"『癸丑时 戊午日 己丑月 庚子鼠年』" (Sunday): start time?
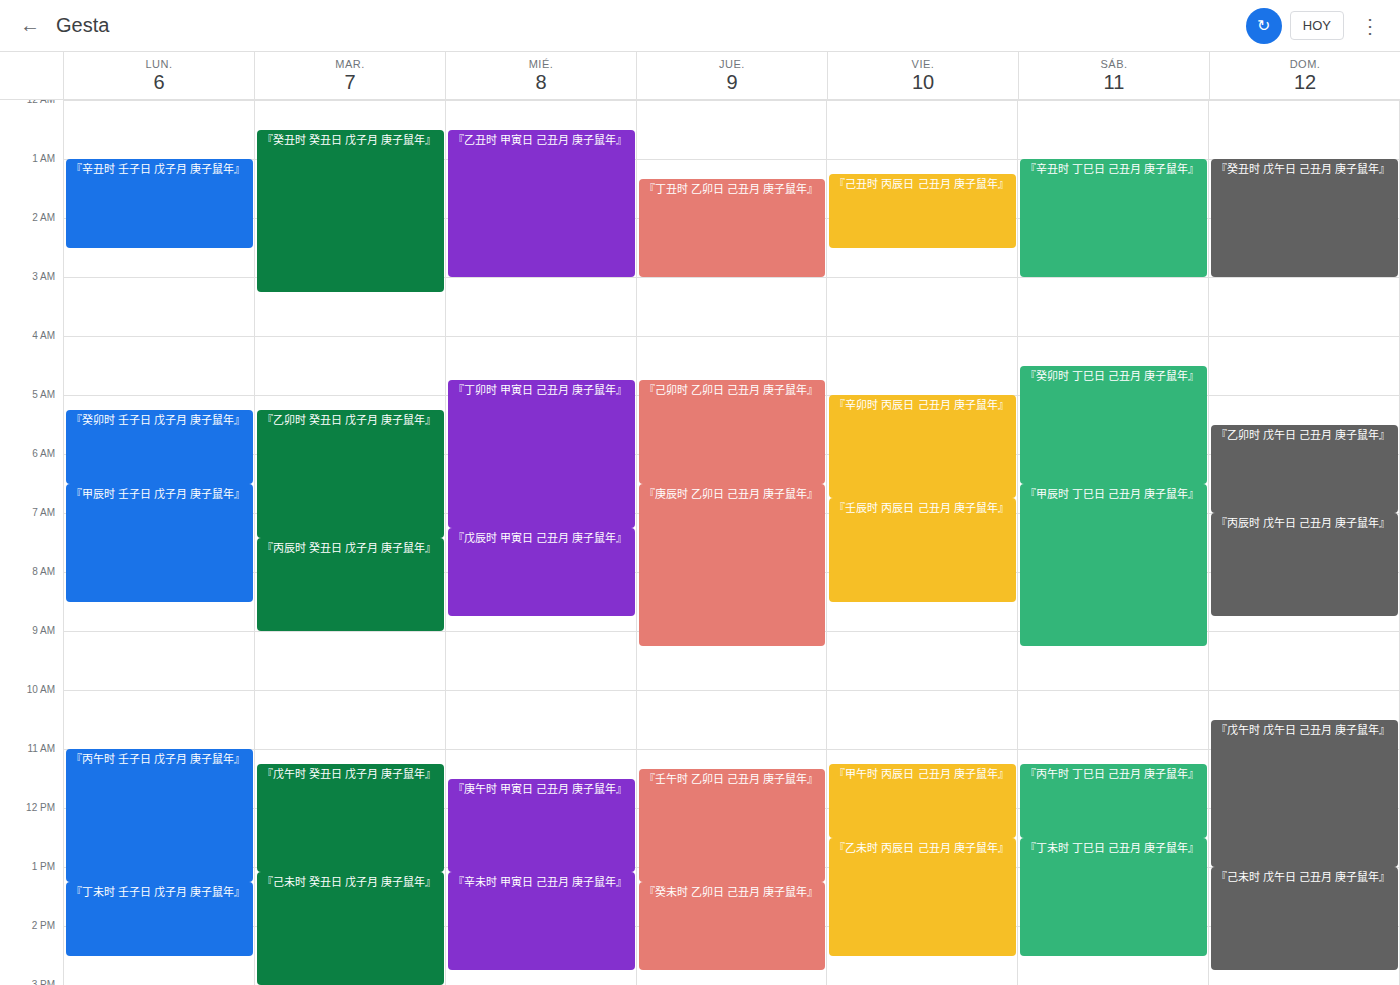
1:00 AM